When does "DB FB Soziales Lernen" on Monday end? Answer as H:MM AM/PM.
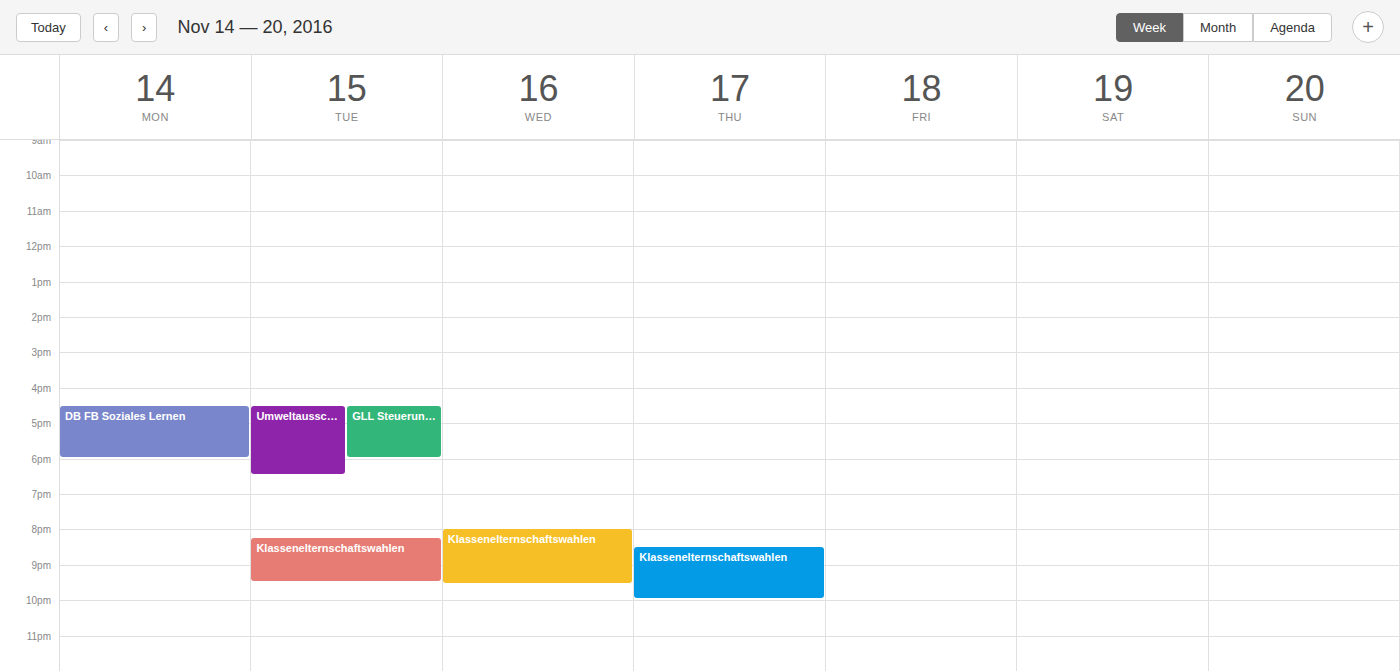
6:00 PM